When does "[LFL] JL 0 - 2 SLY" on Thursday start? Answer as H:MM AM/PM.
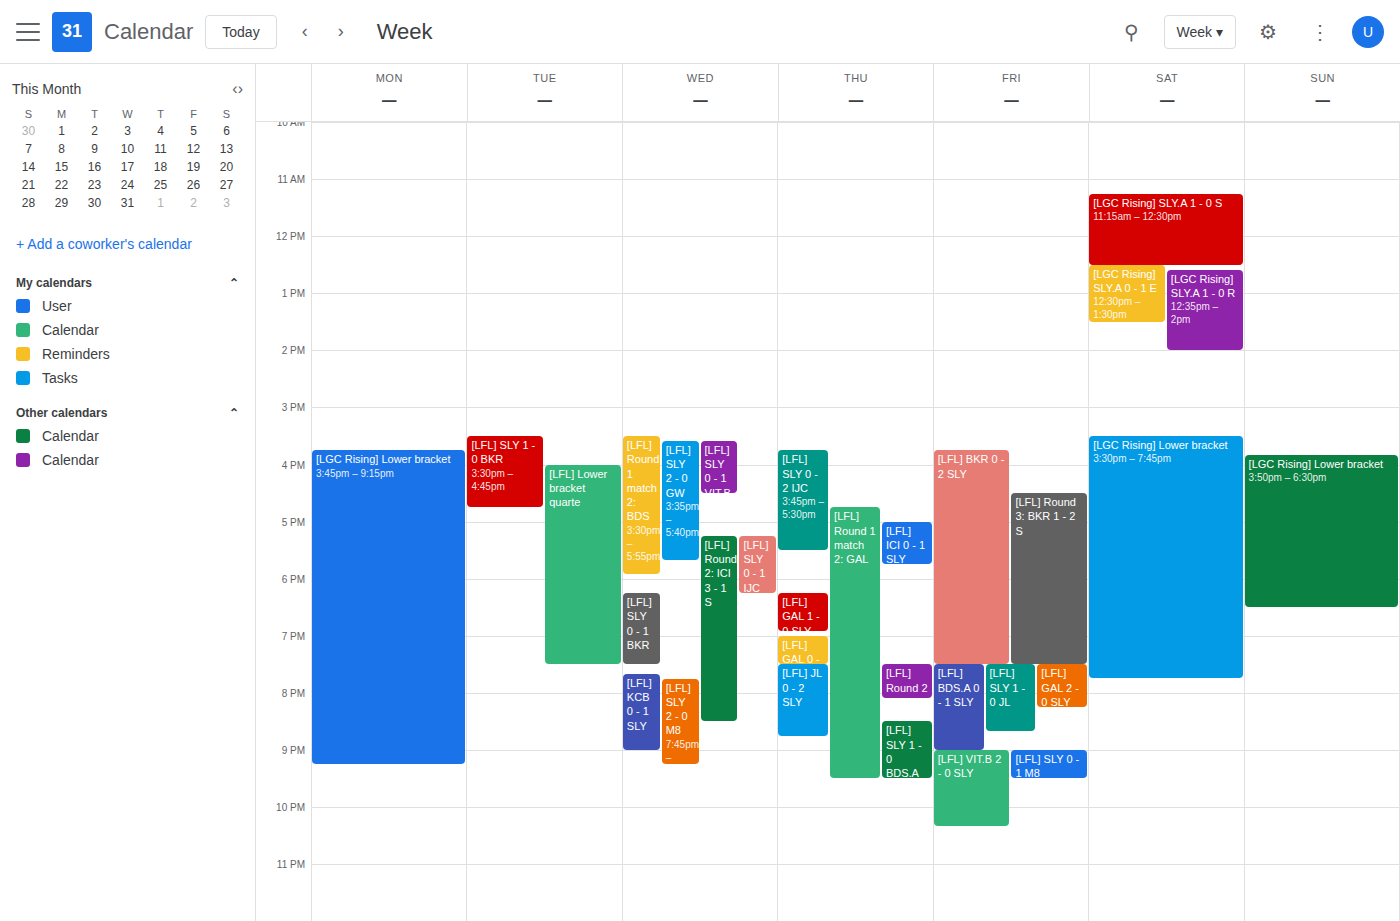
7:30 PM